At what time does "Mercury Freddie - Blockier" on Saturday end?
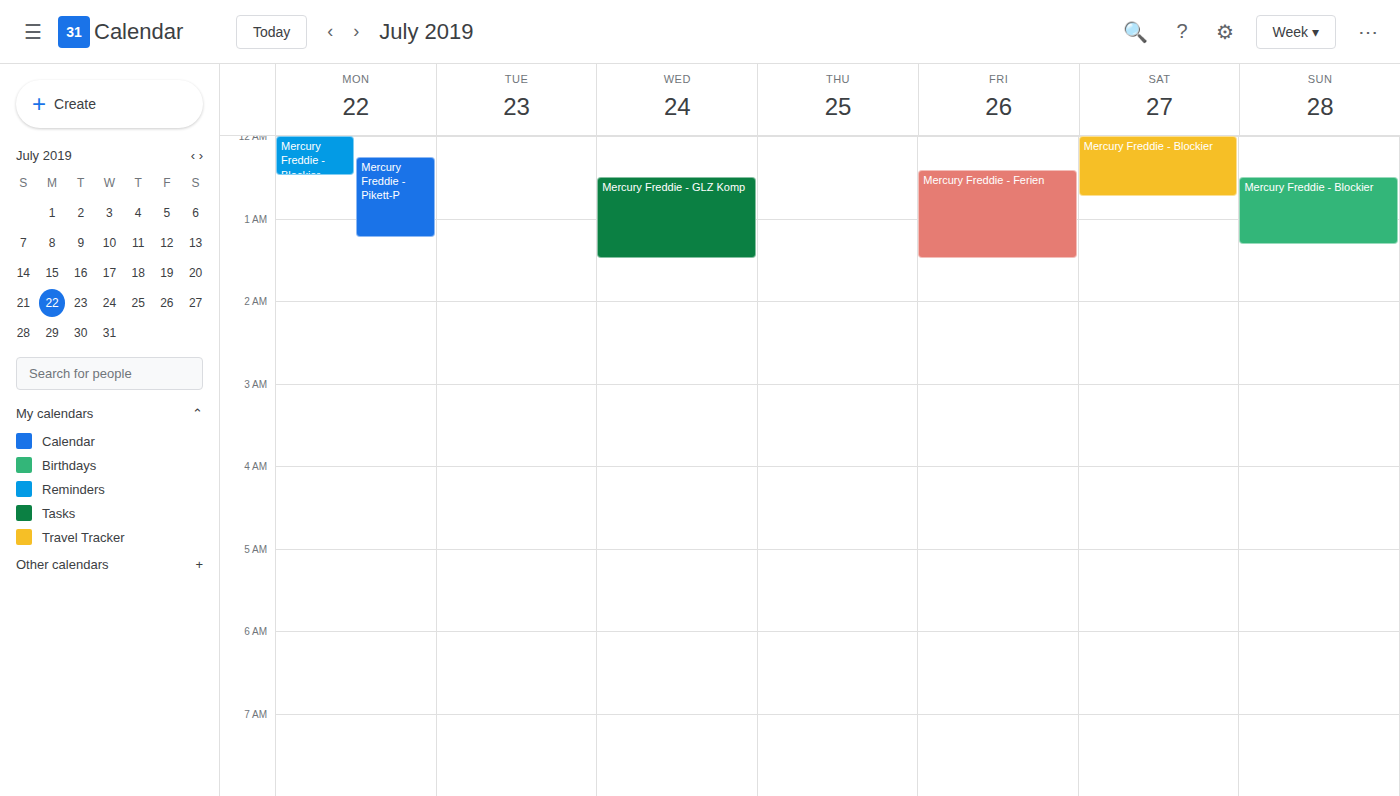
00:45